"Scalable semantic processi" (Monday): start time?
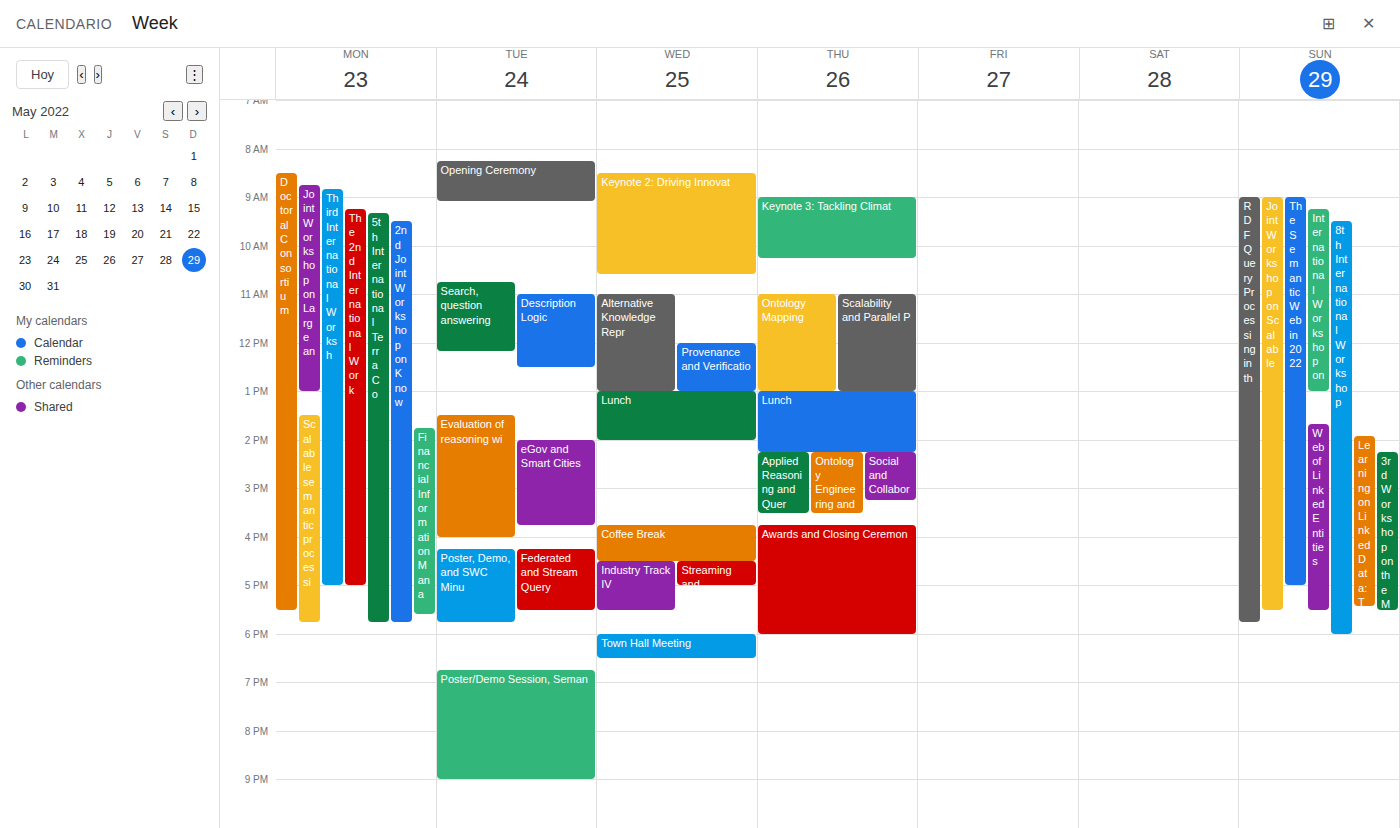
1:30 PM